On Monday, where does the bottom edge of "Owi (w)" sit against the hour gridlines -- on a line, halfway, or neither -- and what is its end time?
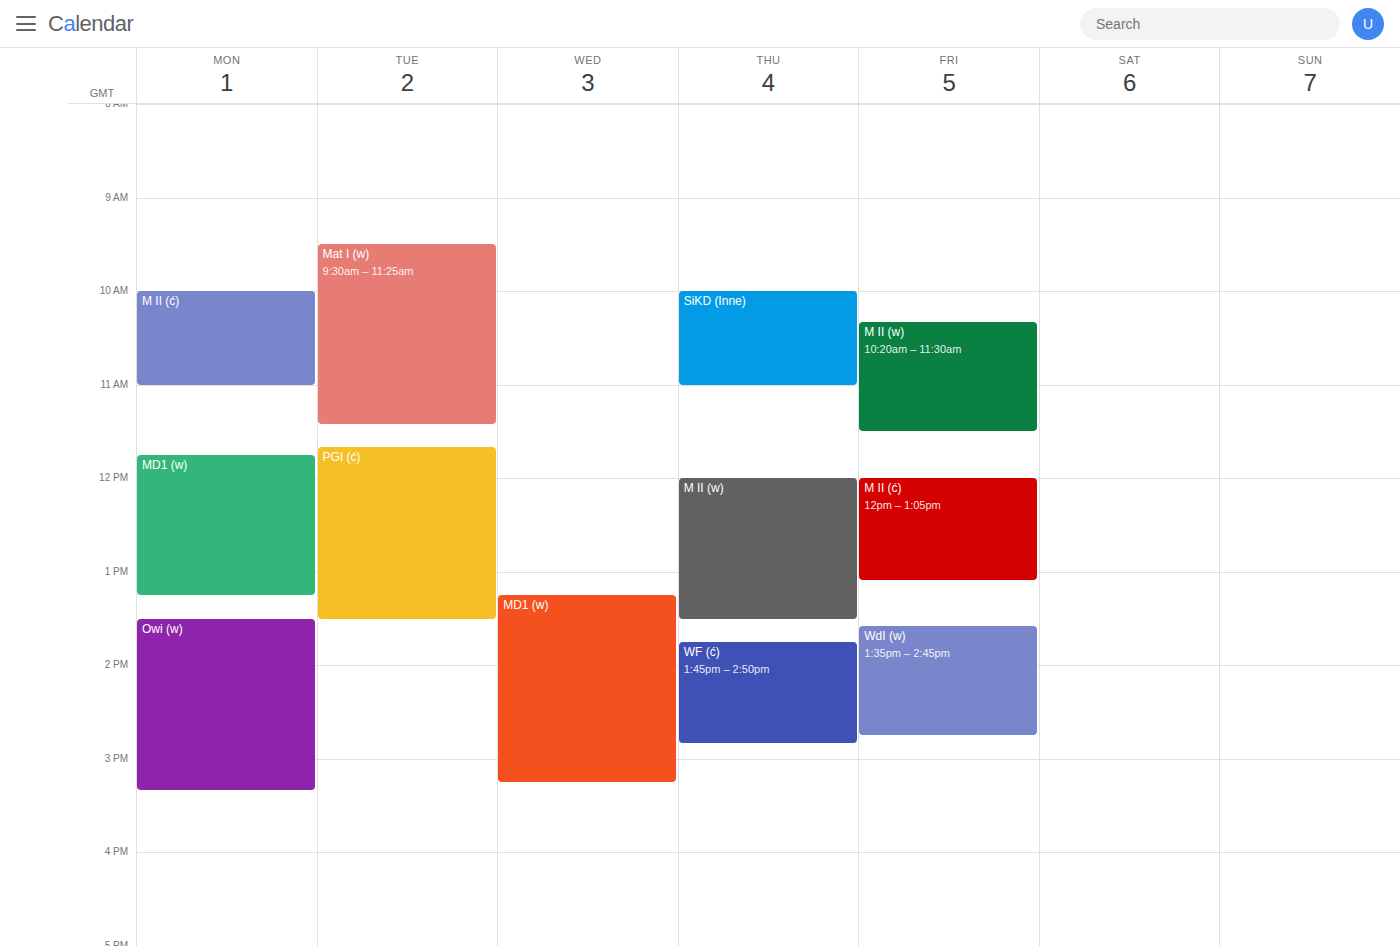
3:20 PM -- neither: 20 minutes below the 3 PM line and 40 minutes above the 4 PM line.